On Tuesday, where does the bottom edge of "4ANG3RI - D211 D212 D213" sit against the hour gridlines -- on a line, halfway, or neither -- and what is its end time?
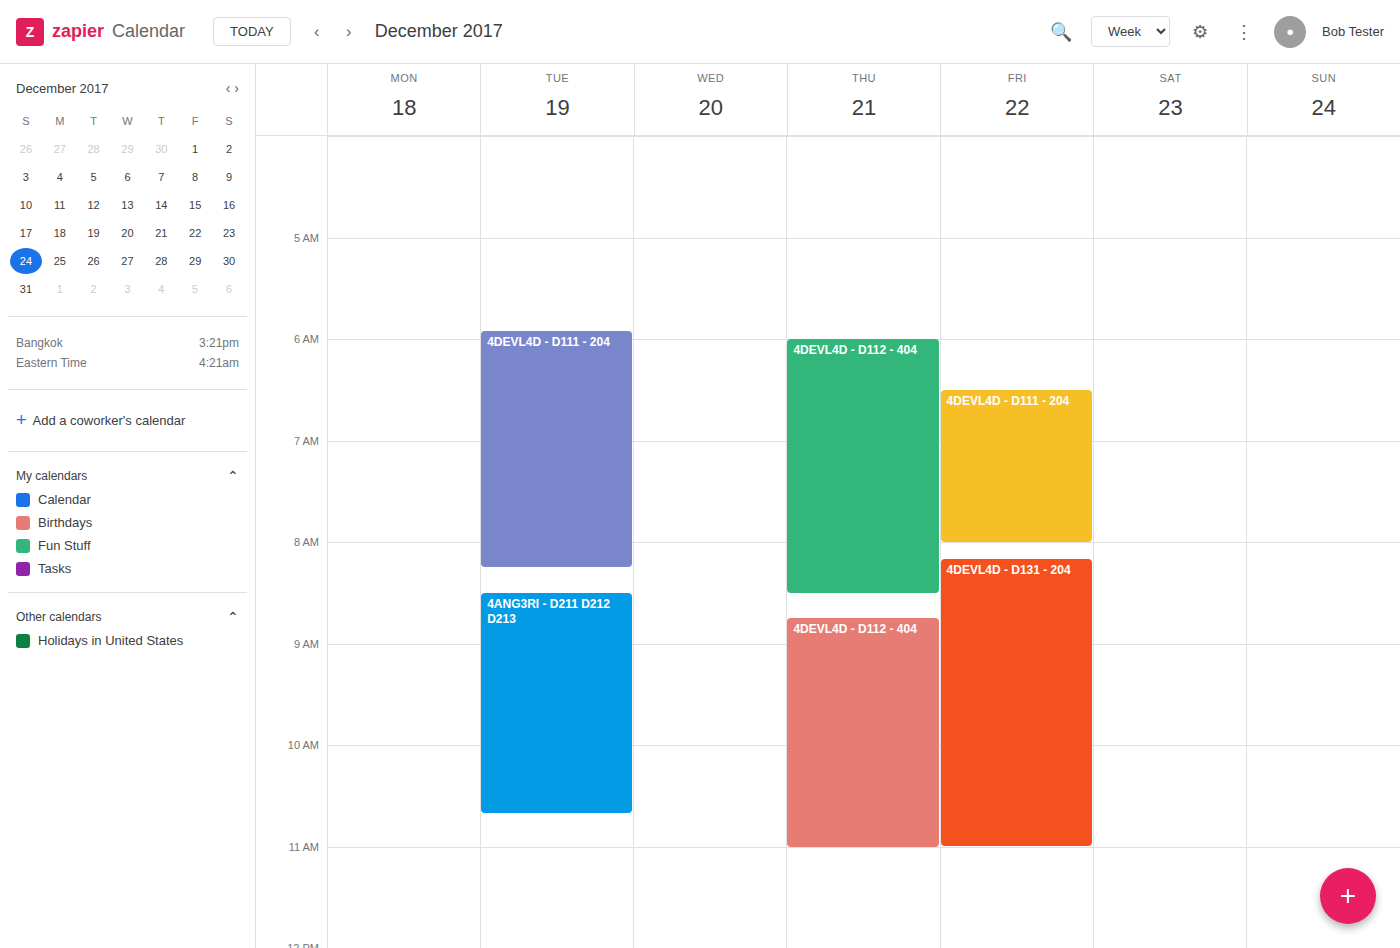
10:40 AM -- neither: 40 minutes below the 10 AM line and 20 minutes above the 11 AM line.